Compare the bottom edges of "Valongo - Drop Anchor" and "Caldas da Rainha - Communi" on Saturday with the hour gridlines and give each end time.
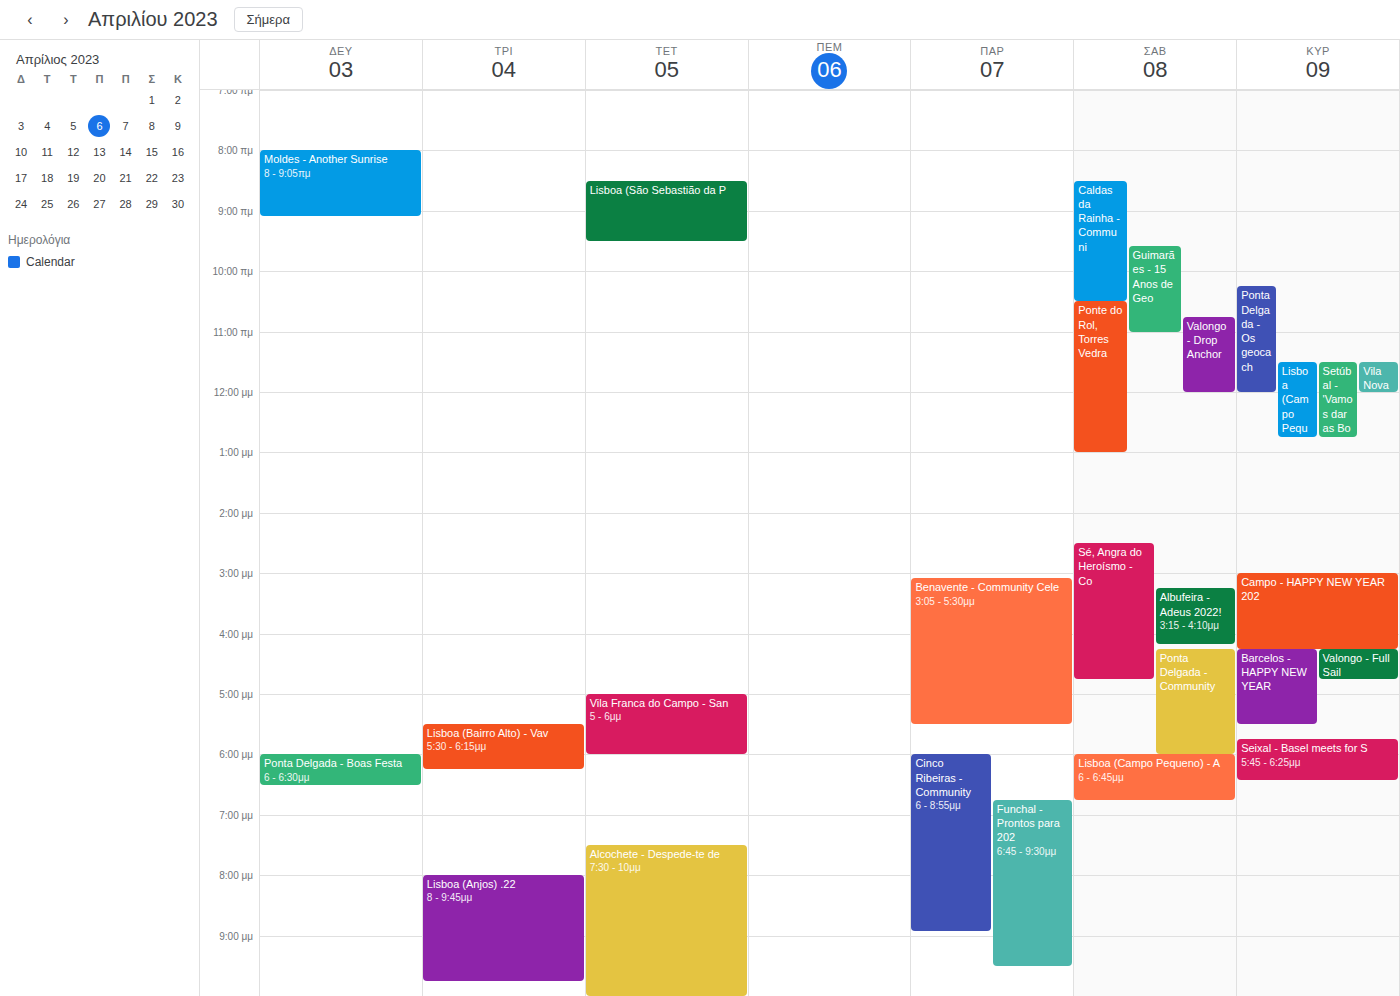
"Valongo - Drop Anchor": 12:00, exactly on the 12:00 line. "Caldas da Rainha - Communi": 10:30, halfway between the 10:00 and 11:00 lines.